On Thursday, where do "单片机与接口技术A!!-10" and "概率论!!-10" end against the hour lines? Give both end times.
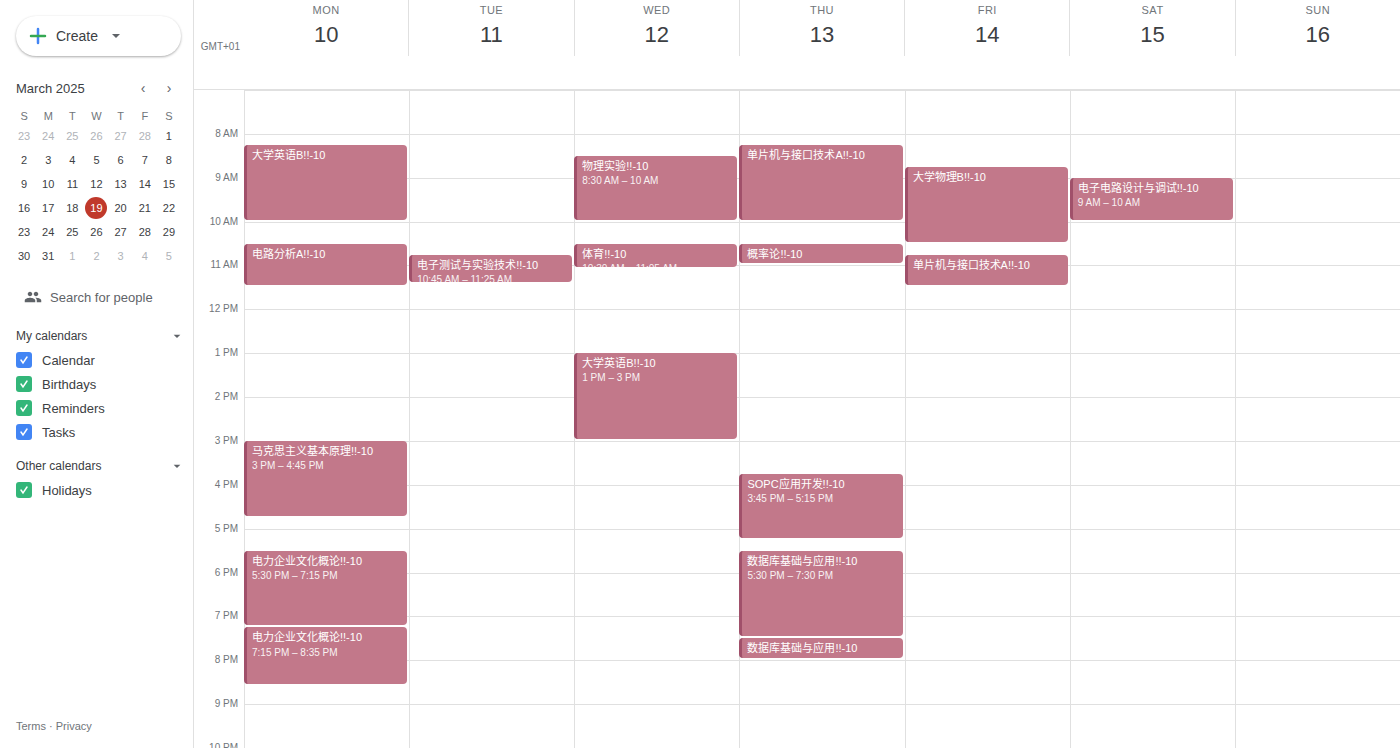
"单片机与接口技术A!!-10": 10:00 AM, exactly on the 10 AM line. "概率论!!-10": 11:00 AM, exactly on the 11 AM line.